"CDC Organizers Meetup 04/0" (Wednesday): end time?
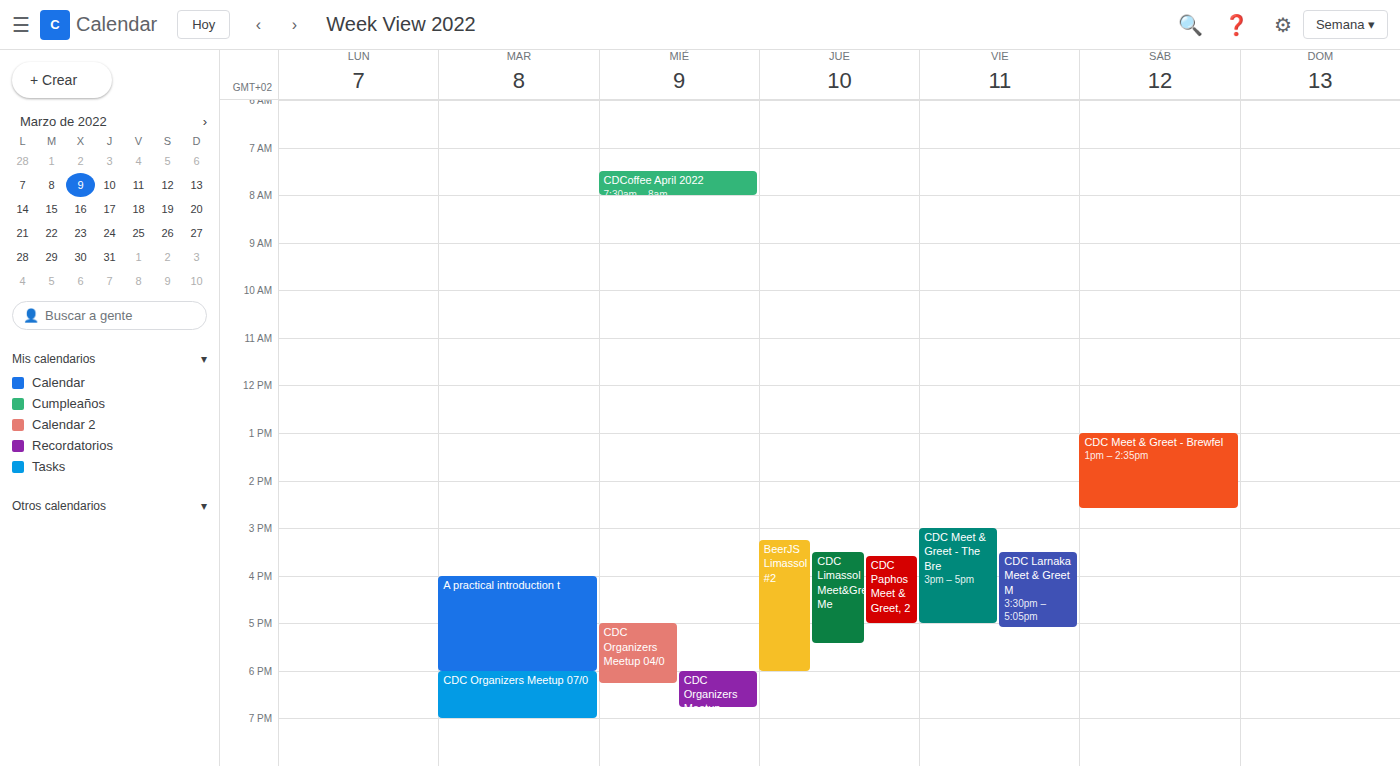
6:15 PM